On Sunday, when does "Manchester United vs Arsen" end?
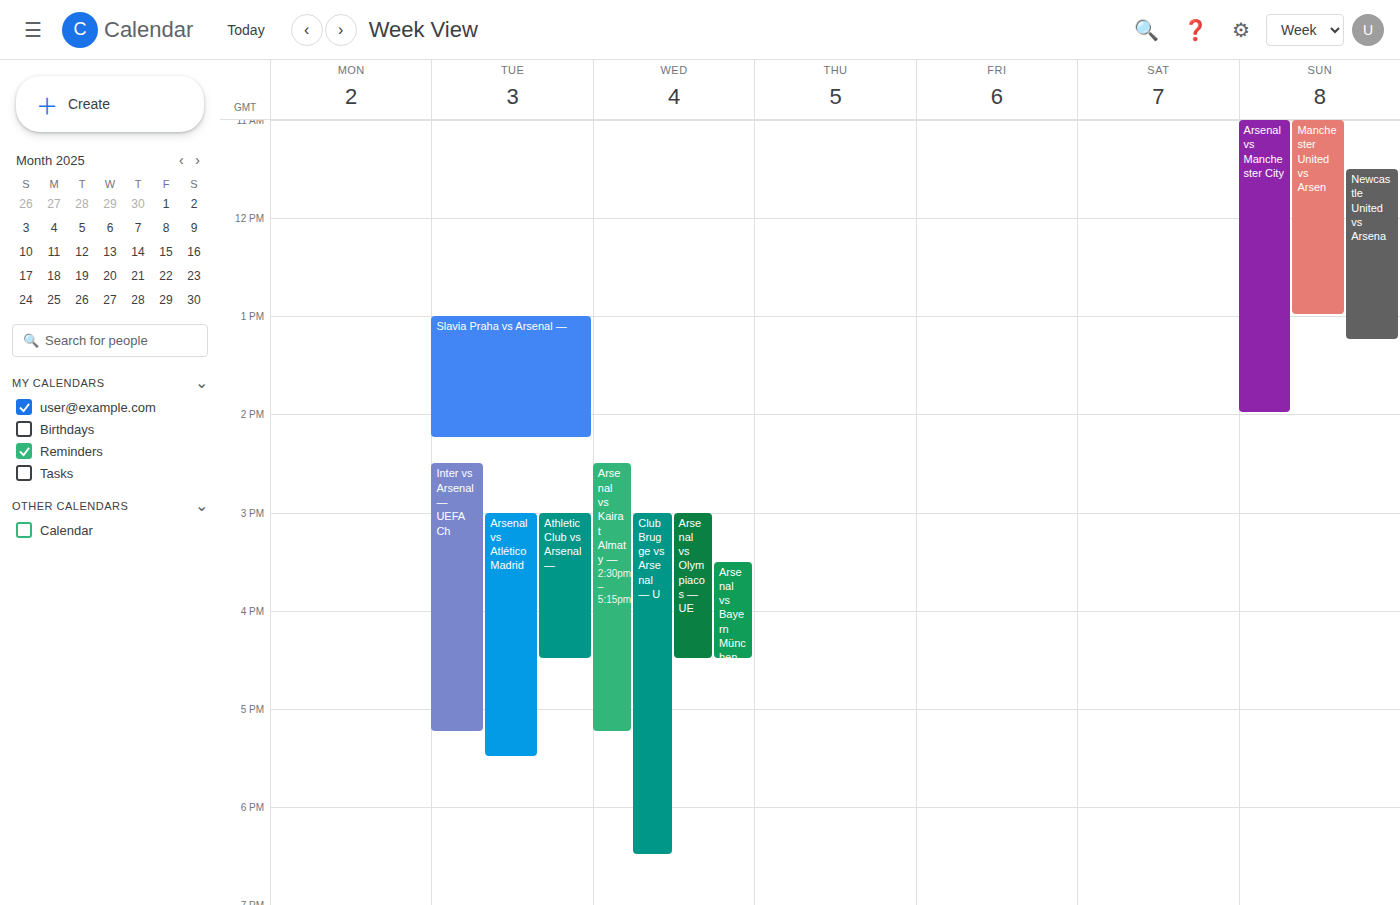
13:00